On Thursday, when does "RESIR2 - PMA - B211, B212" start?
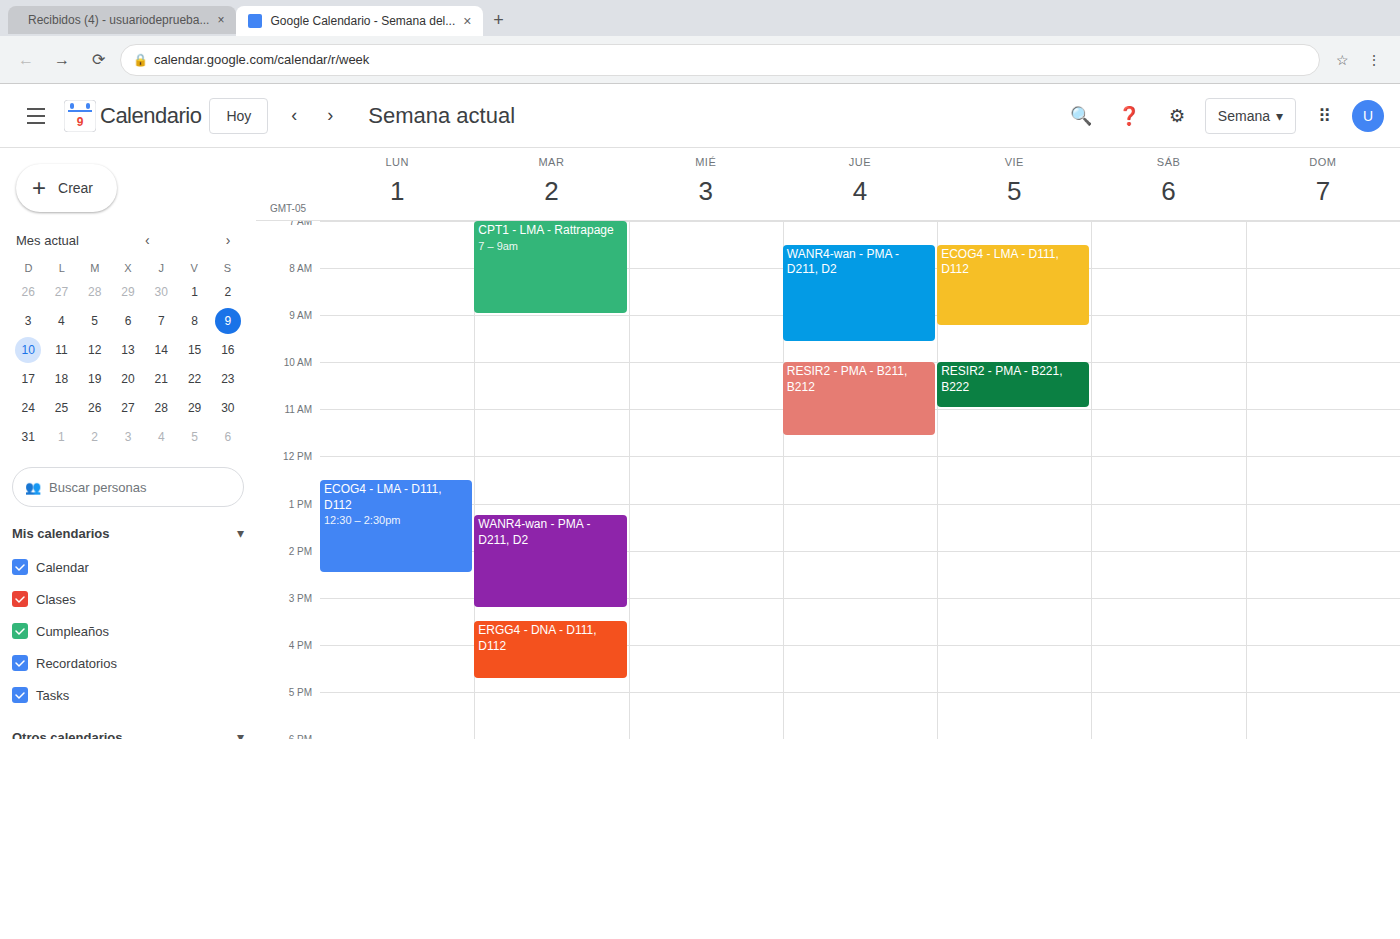
10:00 AM